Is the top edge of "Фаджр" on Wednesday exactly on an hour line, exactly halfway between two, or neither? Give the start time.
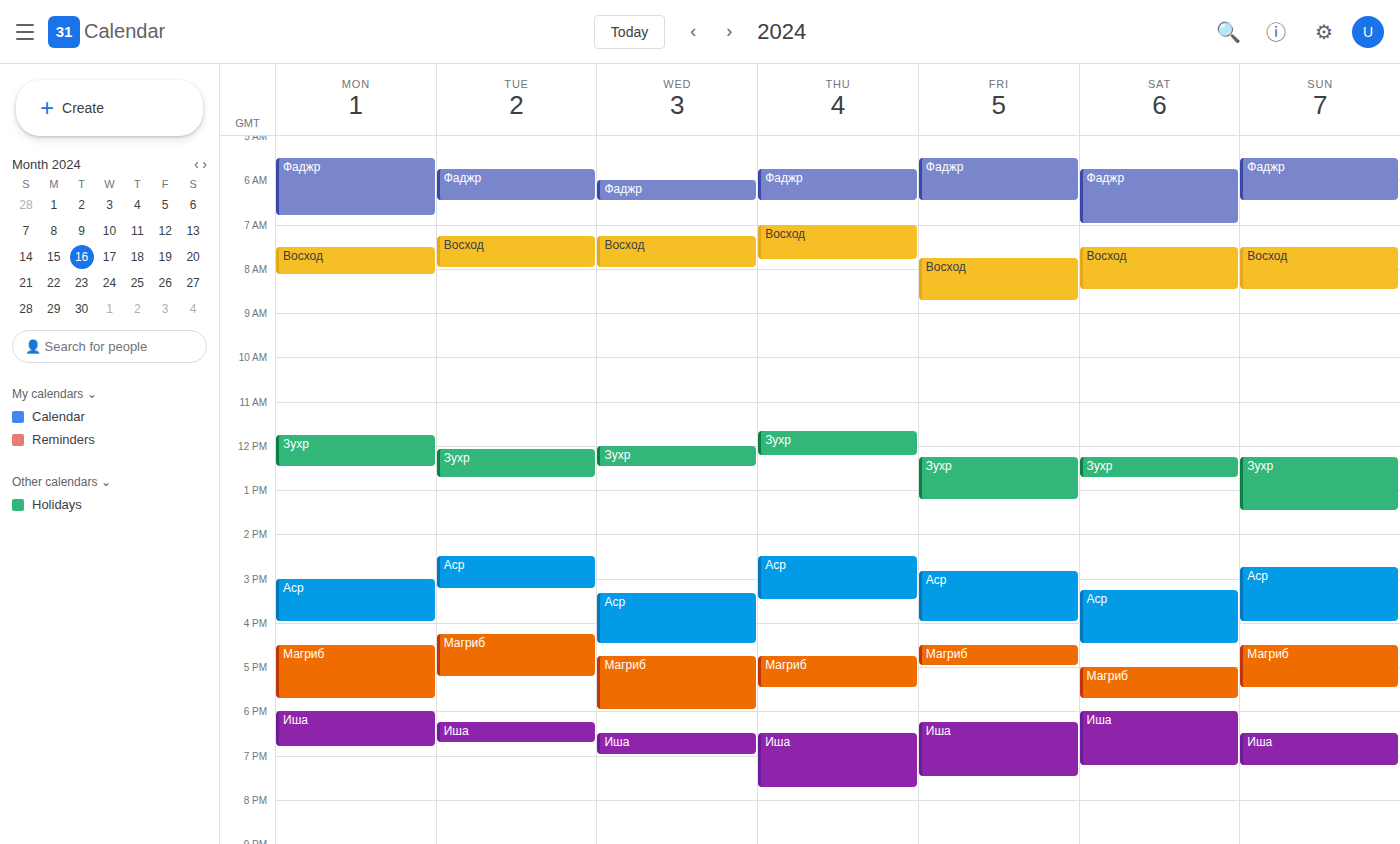
6:00 AM -- exactly on the 6 AM line.